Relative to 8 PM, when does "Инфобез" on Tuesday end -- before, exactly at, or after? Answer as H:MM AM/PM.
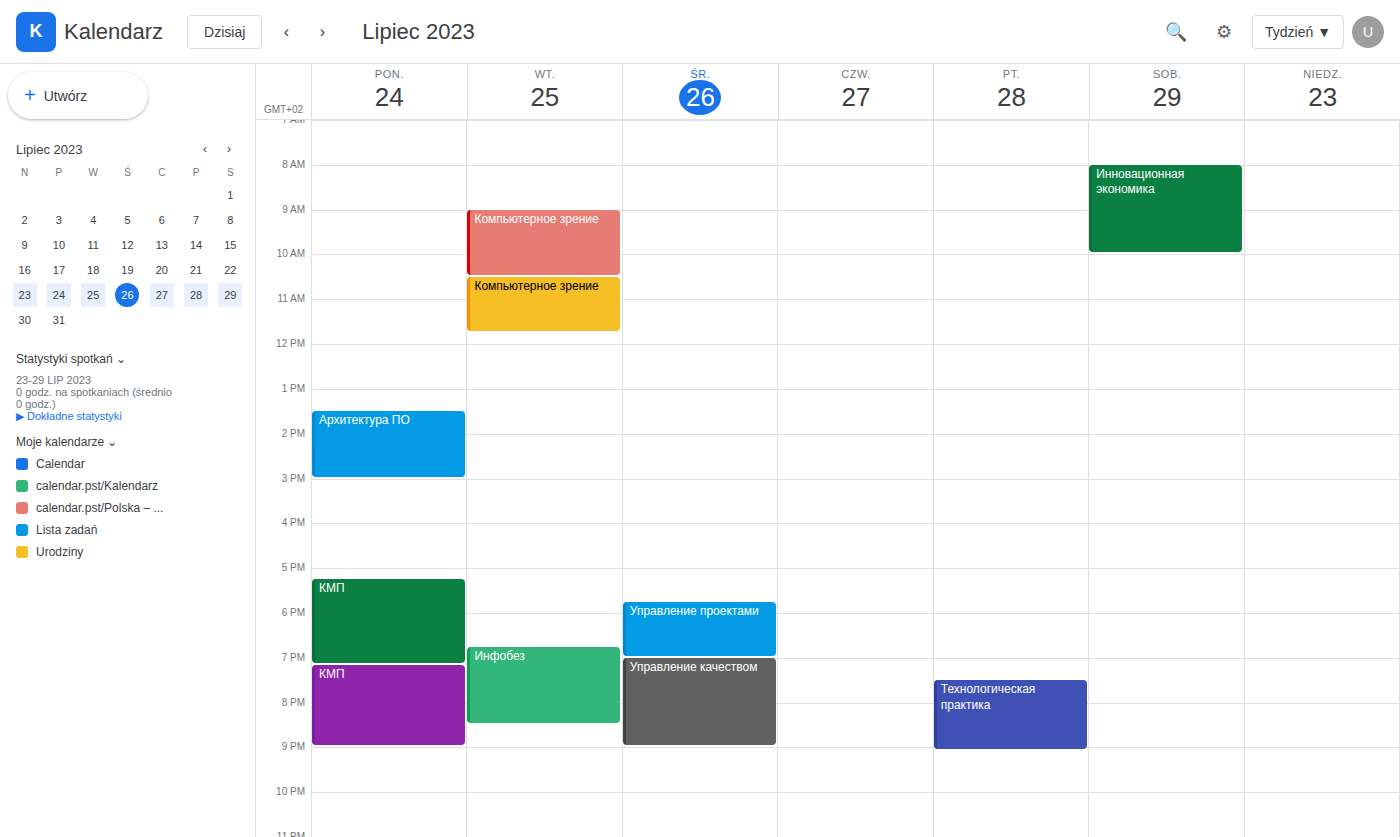
8:30 PM -- after 8 PM, 30 minutes below the 8 PM line.